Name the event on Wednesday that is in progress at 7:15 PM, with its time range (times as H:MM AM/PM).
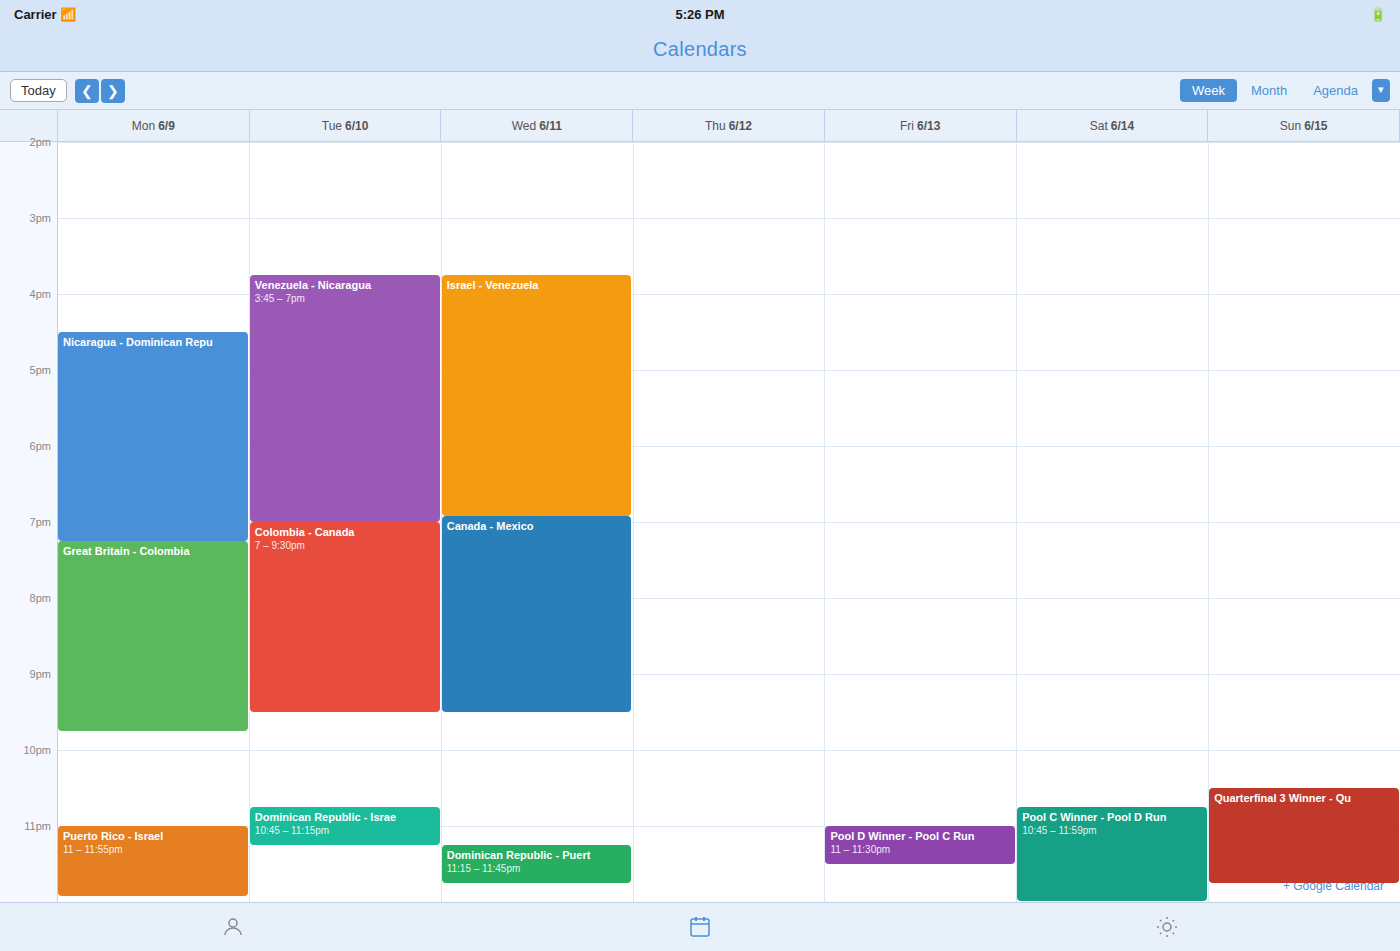
"Canada - Mexico", 6:55 PM to 9:30 PM